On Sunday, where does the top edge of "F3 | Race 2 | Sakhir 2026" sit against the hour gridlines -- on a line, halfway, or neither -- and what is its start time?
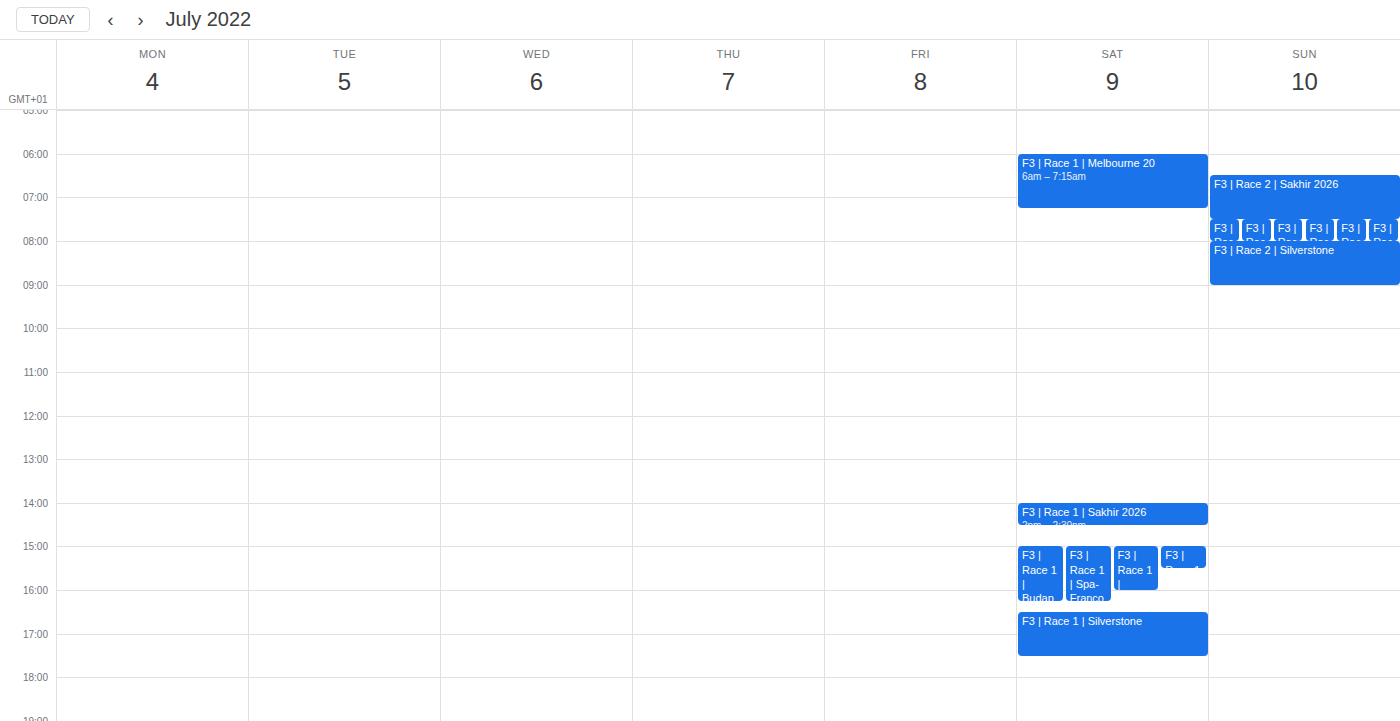
6:30 AM -- halfway between the 6 AM and 7 AM lines.